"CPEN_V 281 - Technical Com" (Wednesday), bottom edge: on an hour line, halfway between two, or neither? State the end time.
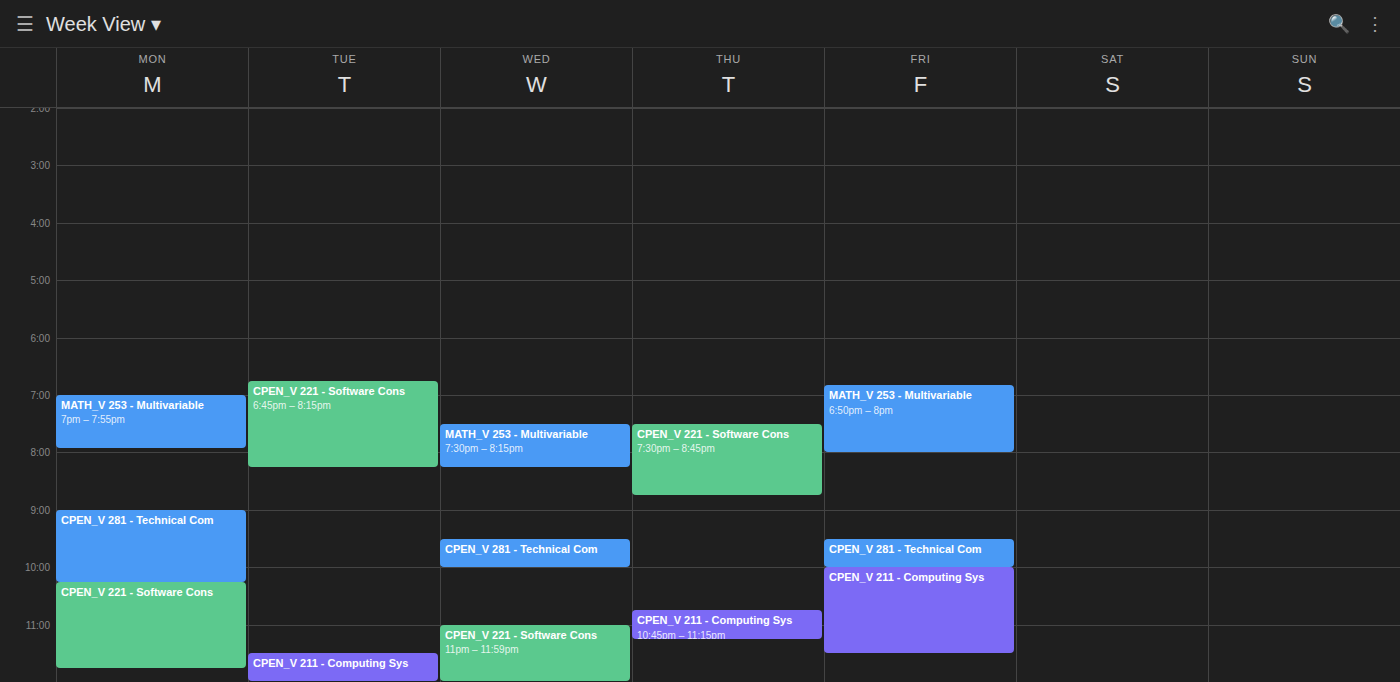
10:00 PM -- exactly on the 10 PM line.